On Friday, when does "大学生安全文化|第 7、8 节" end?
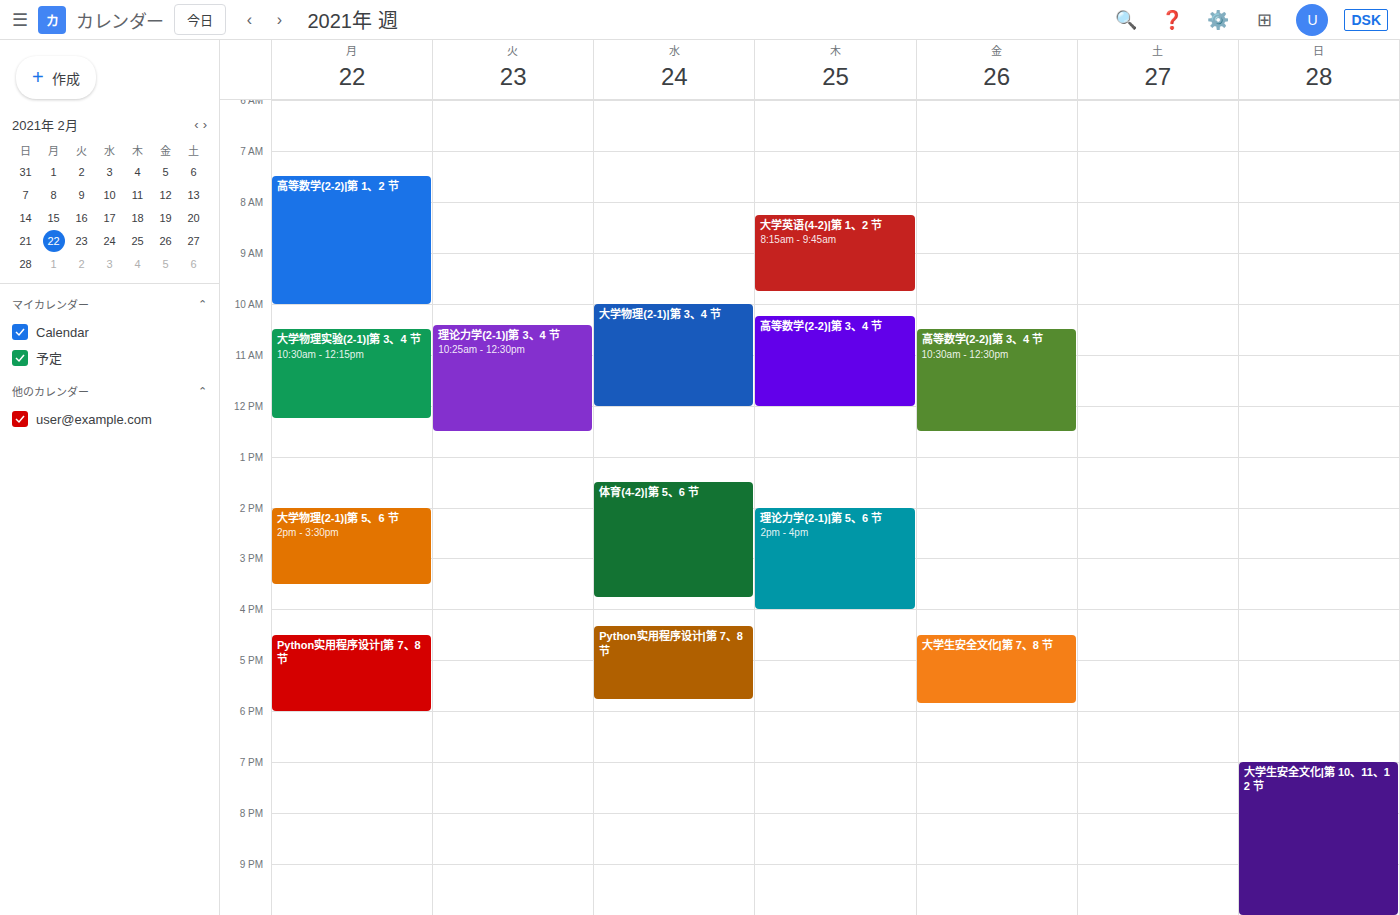
5:50 PM